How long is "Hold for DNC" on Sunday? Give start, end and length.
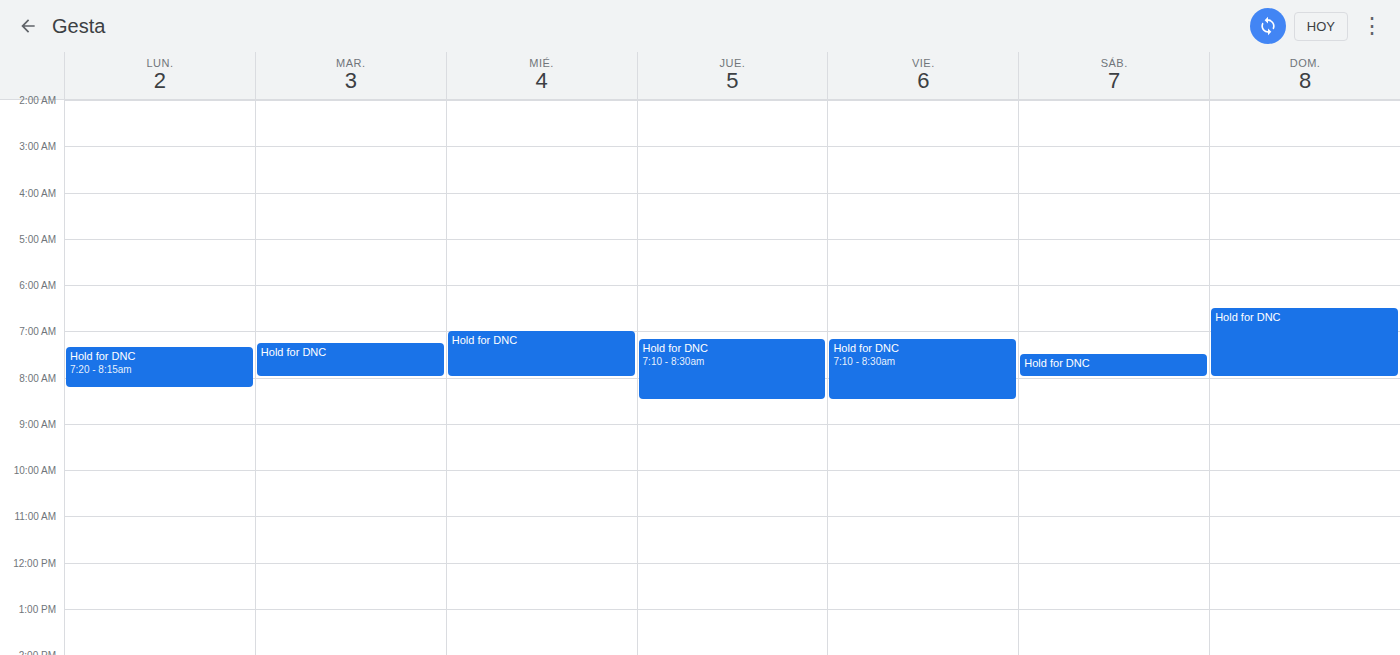
6:30 AM to 8:00 AM, 1 hour 30 minutes